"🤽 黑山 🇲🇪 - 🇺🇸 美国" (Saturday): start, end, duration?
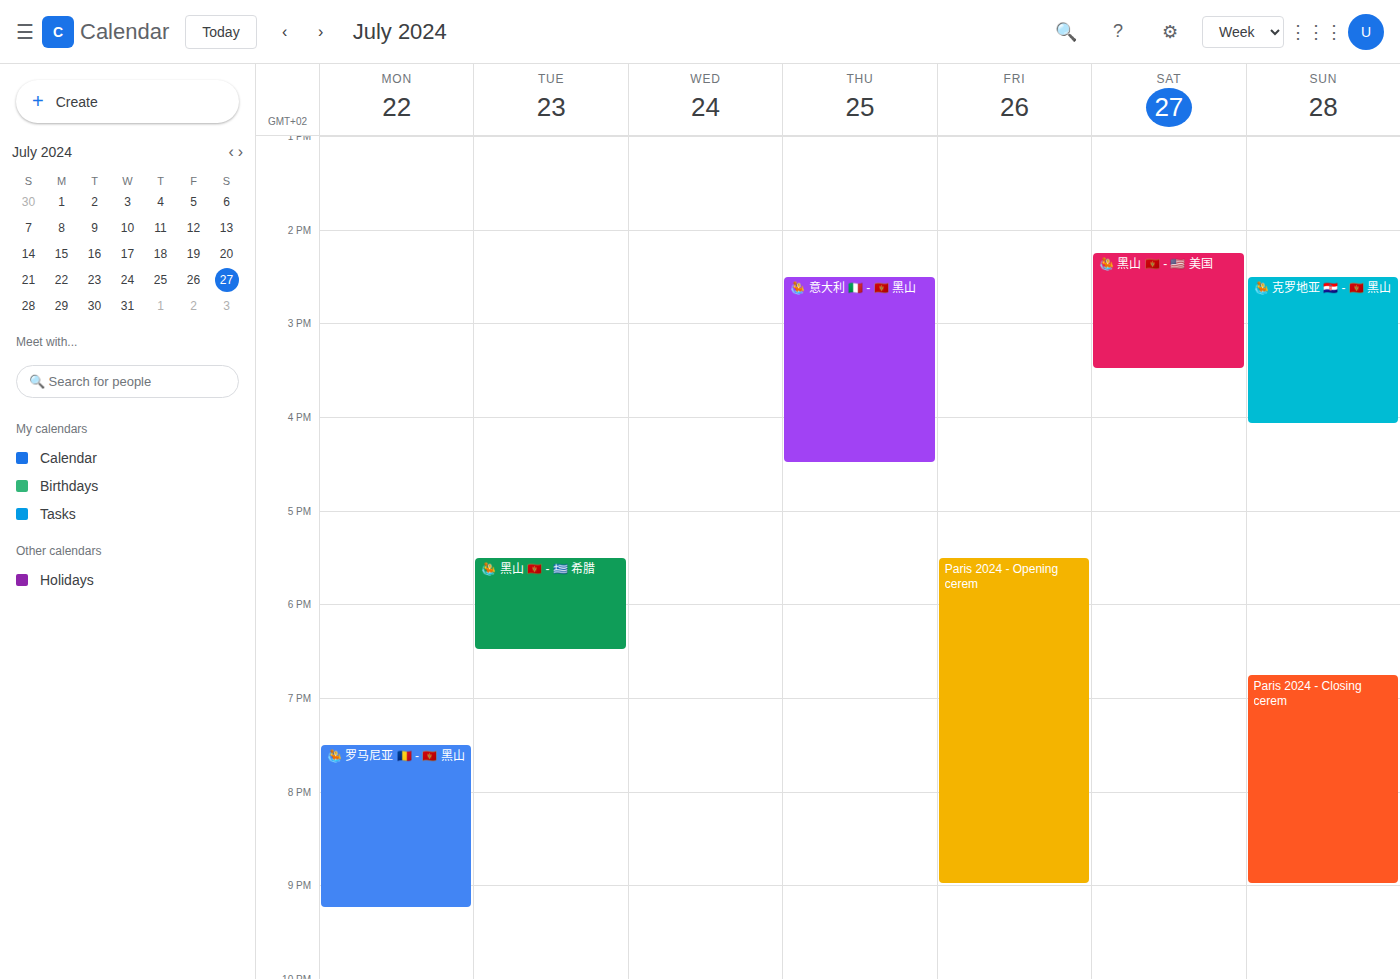
14:15 to 15:30, 1 hour 15 minutes